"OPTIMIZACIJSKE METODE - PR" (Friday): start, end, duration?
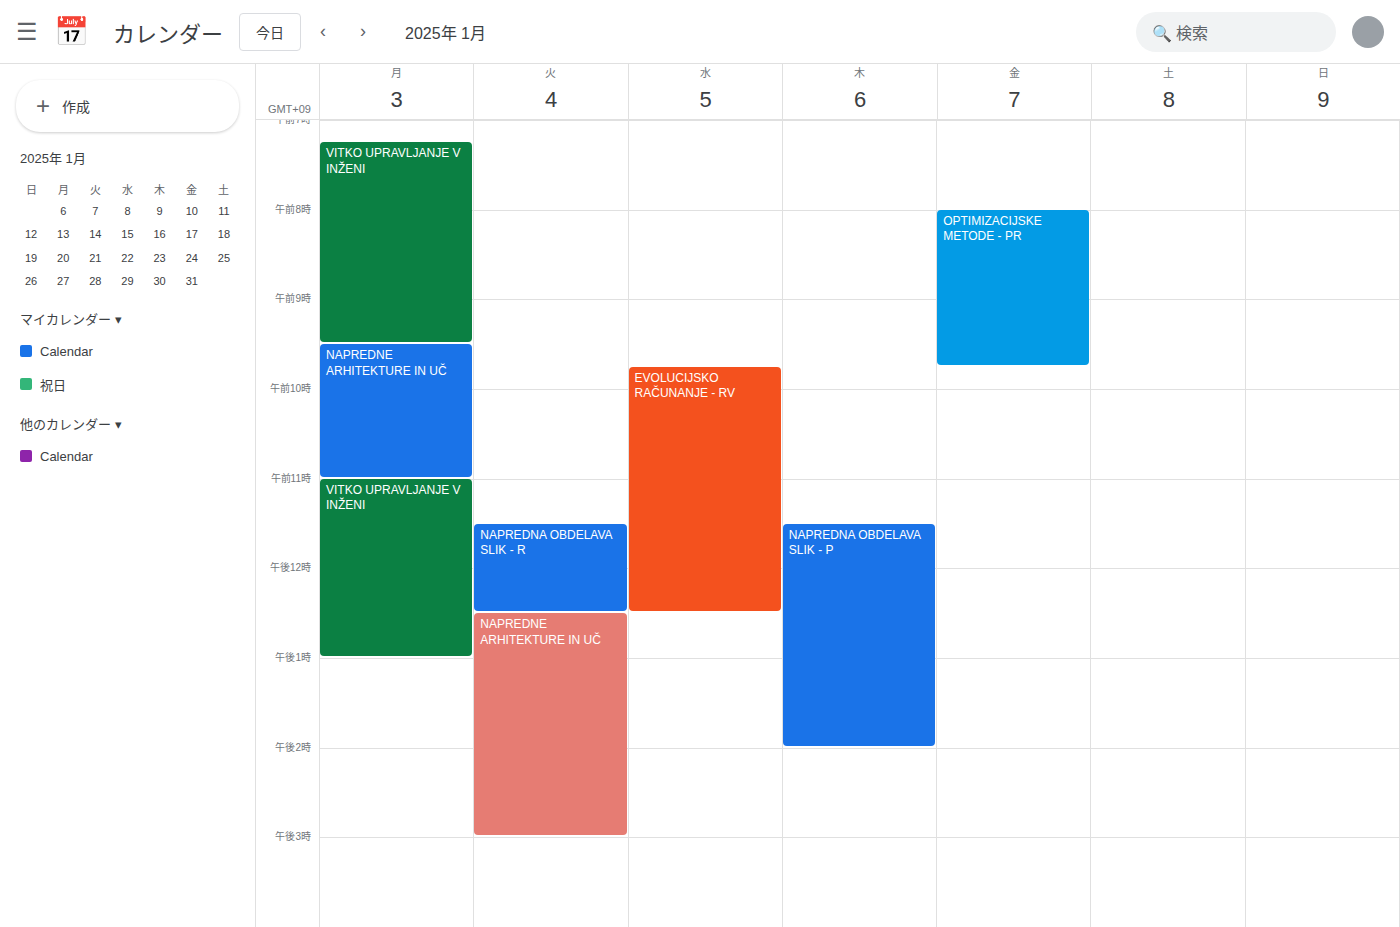
8:00 AM to 9:45 AM, 1 hour 45 minutes